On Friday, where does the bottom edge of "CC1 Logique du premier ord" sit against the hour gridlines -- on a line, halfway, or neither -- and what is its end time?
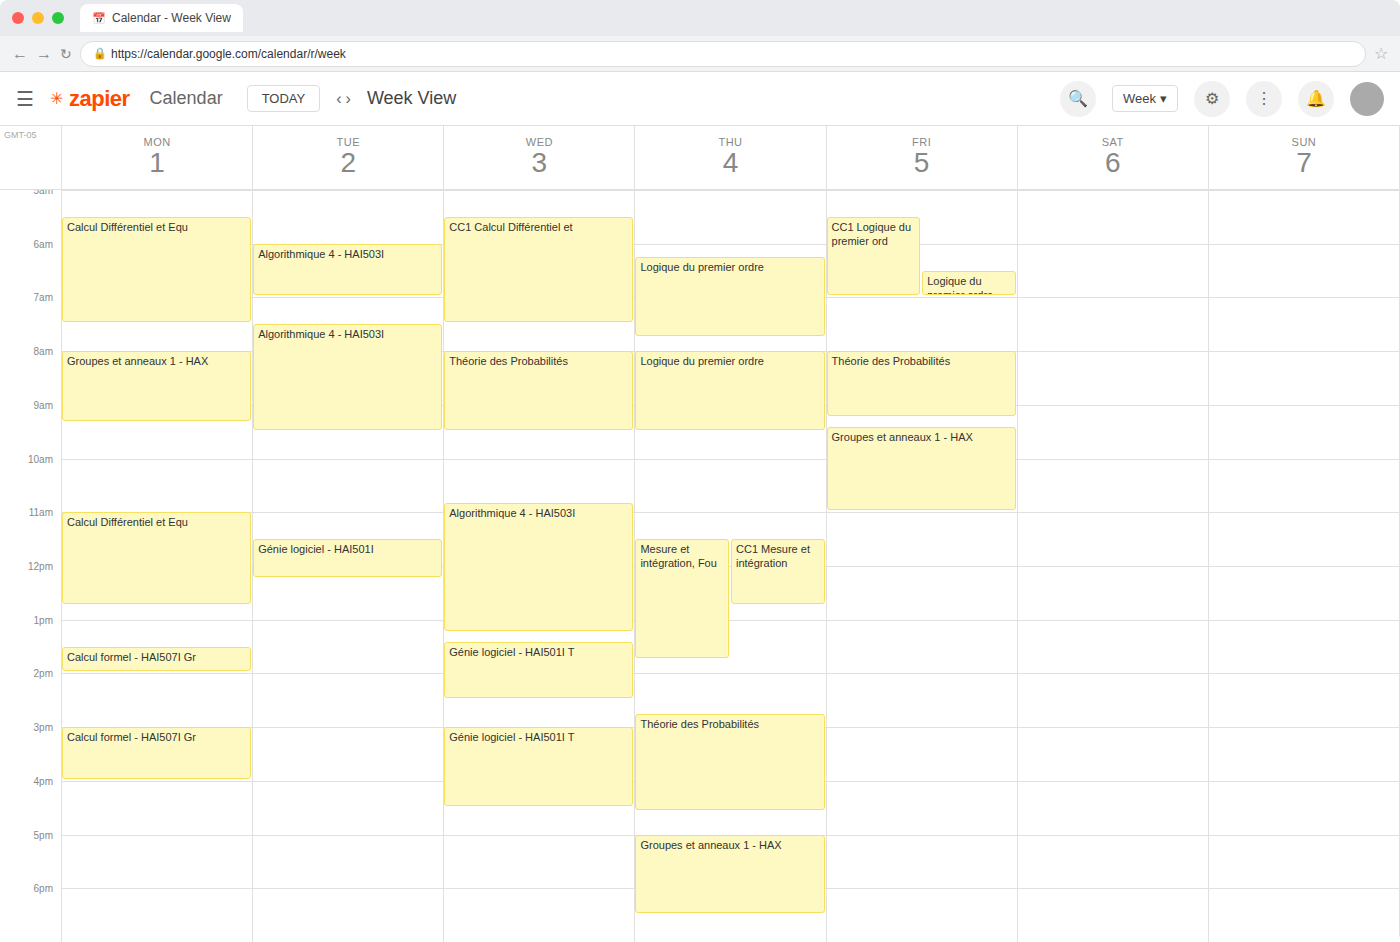
7:00 AM -- exactly on the 7 AM line.